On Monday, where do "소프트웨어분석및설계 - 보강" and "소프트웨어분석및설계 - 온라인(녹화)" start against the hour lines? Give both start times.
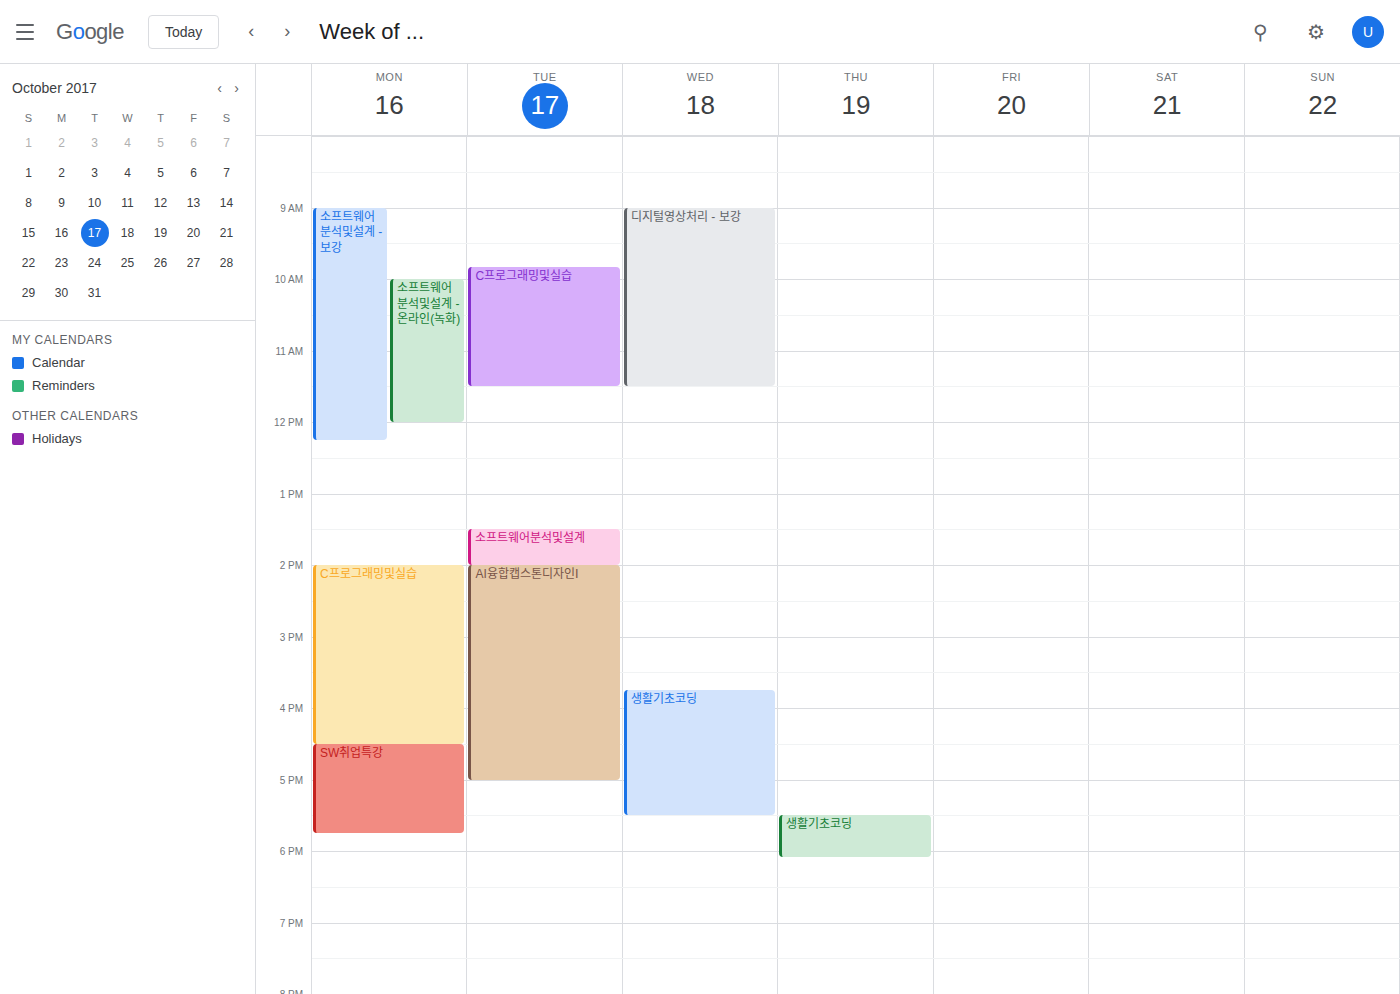
"소프트웨어분석및설계 - 보강": 9:00 AM, exactly on the 9 AM line. "소프트웨어분석및설계 - 온라인(녹화)": 10:00 AM, exactly on the 10 AM line.